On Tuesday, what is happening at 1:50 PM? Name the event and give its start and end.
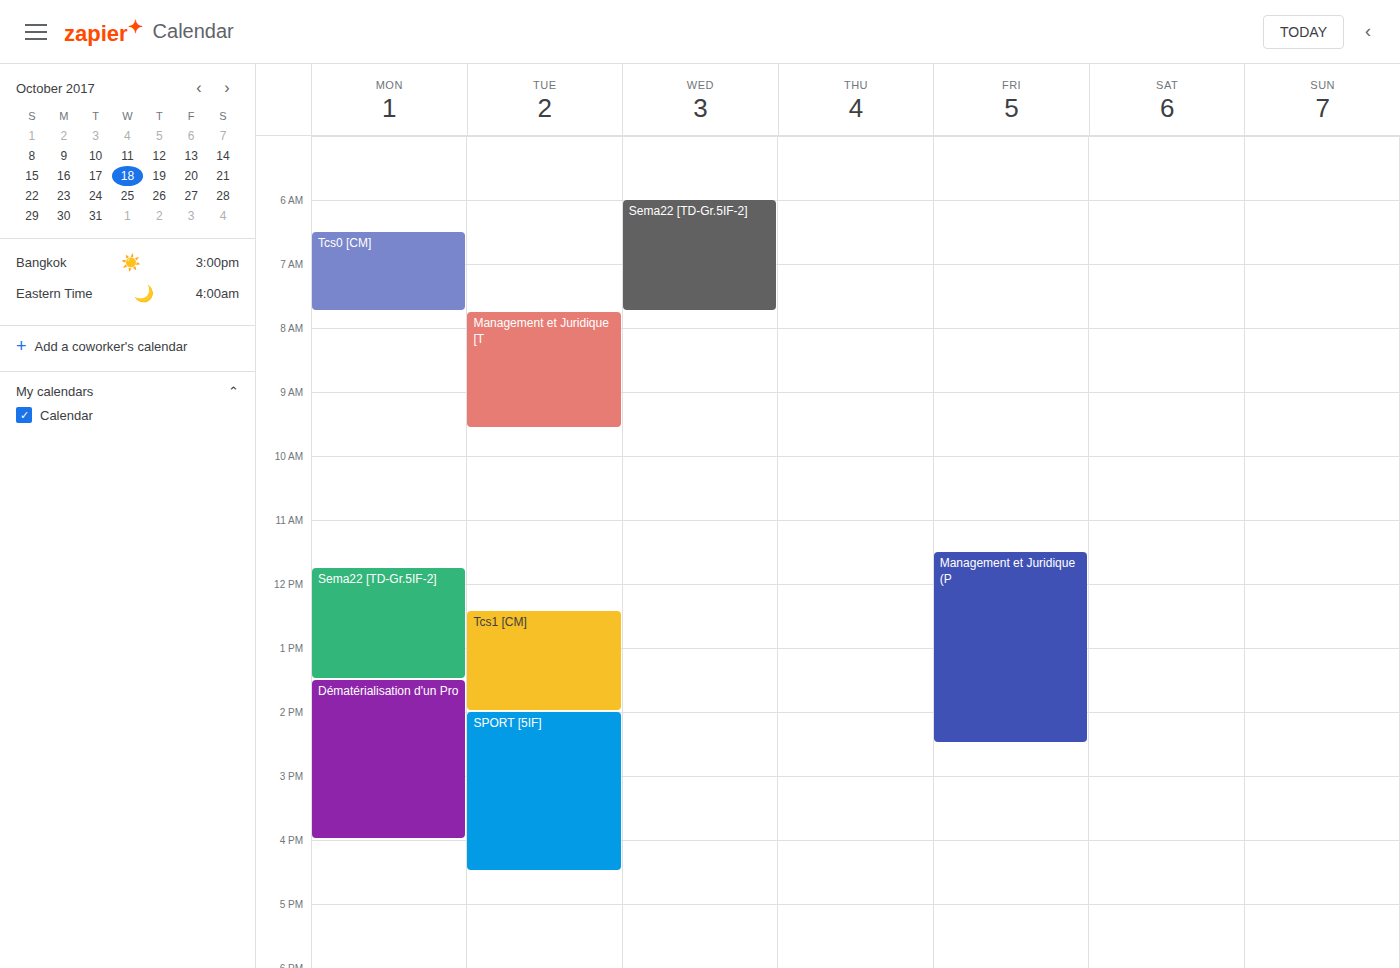
"Tcs1 [CM]", 12:25 PM to 2:00 PM